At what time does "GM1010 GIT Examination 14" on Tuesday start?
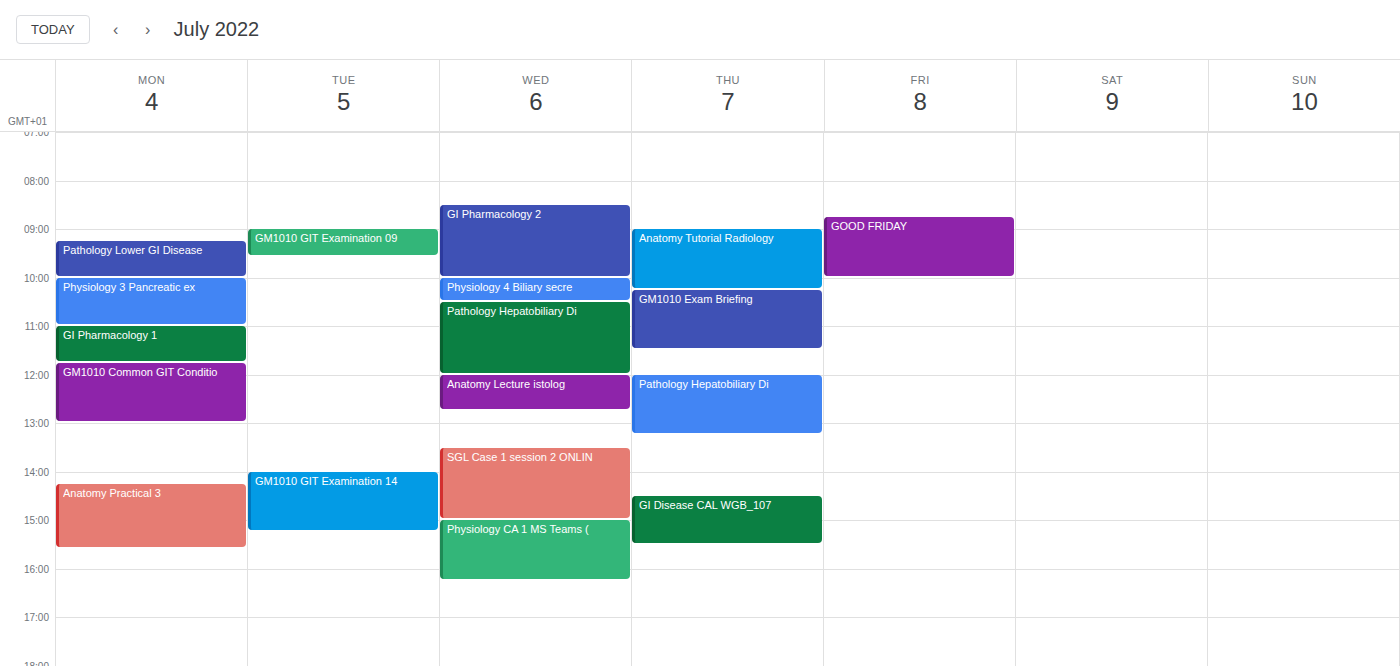
14:00